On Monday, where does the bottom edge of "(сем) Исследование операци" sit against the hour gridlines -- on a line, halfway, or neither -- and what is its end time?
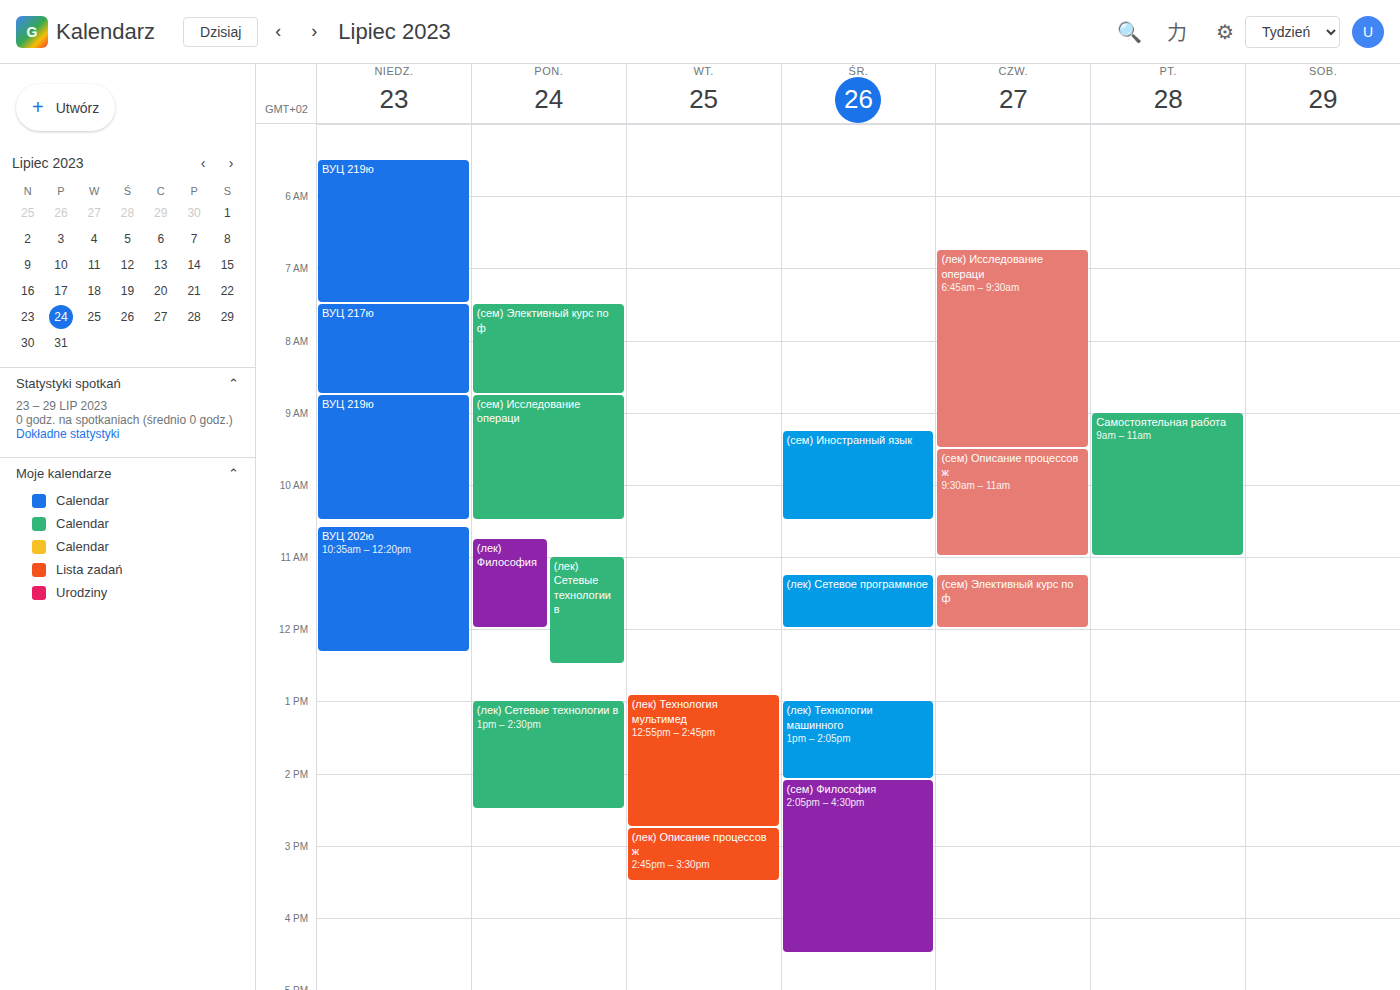
10:30 AM -- halfway between the 10 AM and 11 AM lines.